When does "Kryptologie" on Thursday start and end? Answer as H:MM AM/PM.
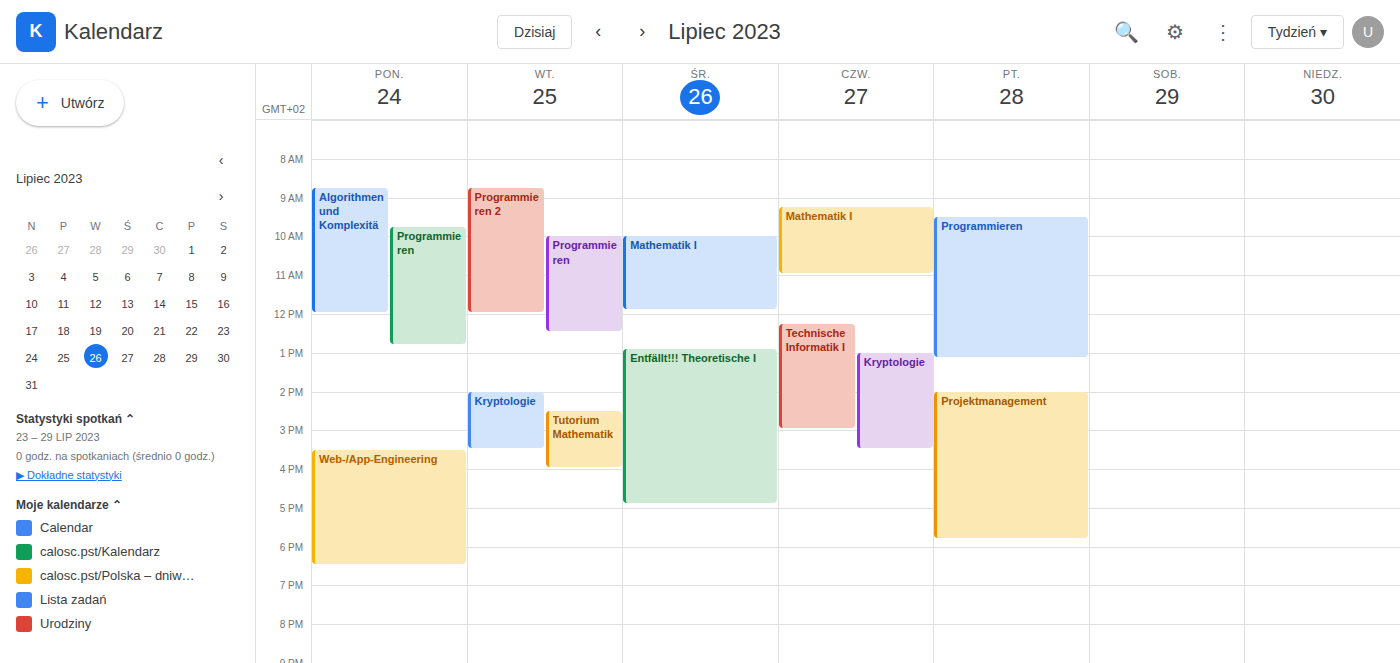
1:00 PM to 3:30 PM